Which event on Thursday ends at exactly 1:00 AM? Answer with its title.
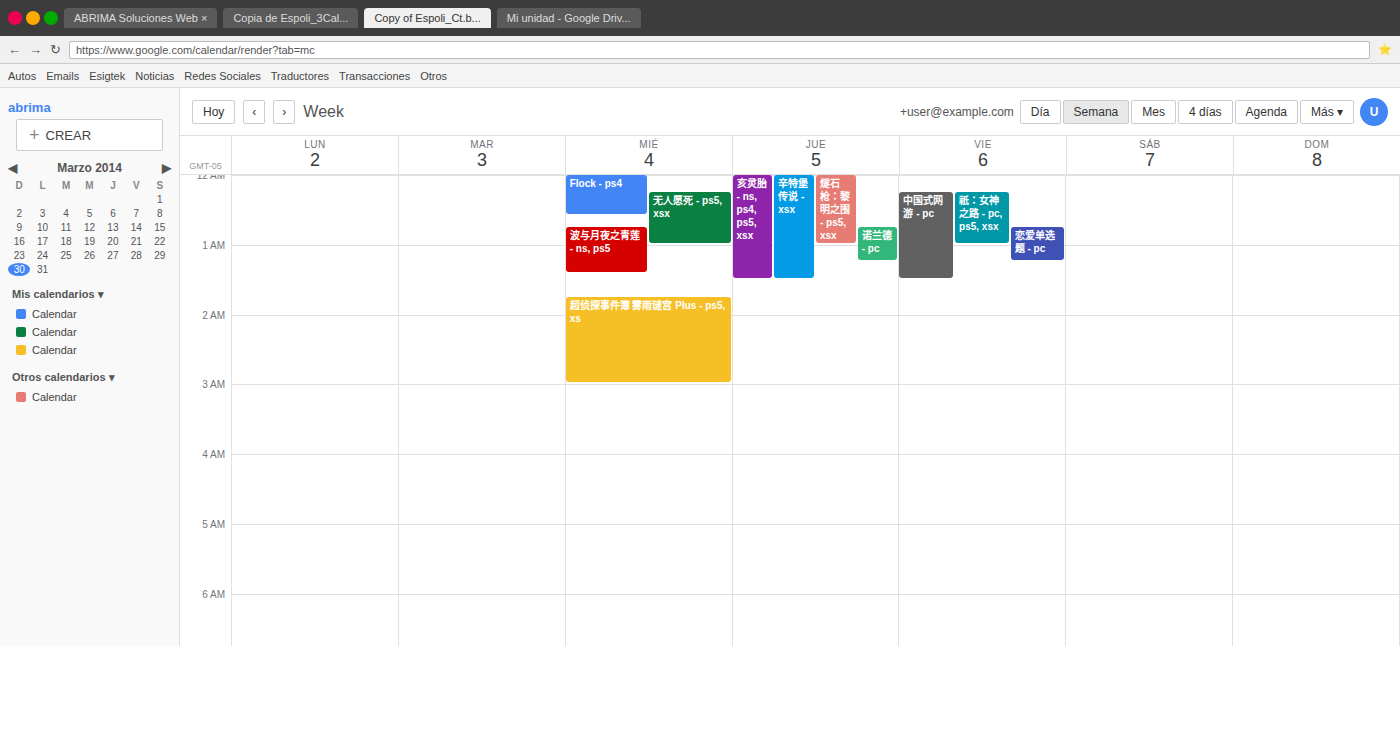
"燧石枪：黎明之围 - ps5, xsx"